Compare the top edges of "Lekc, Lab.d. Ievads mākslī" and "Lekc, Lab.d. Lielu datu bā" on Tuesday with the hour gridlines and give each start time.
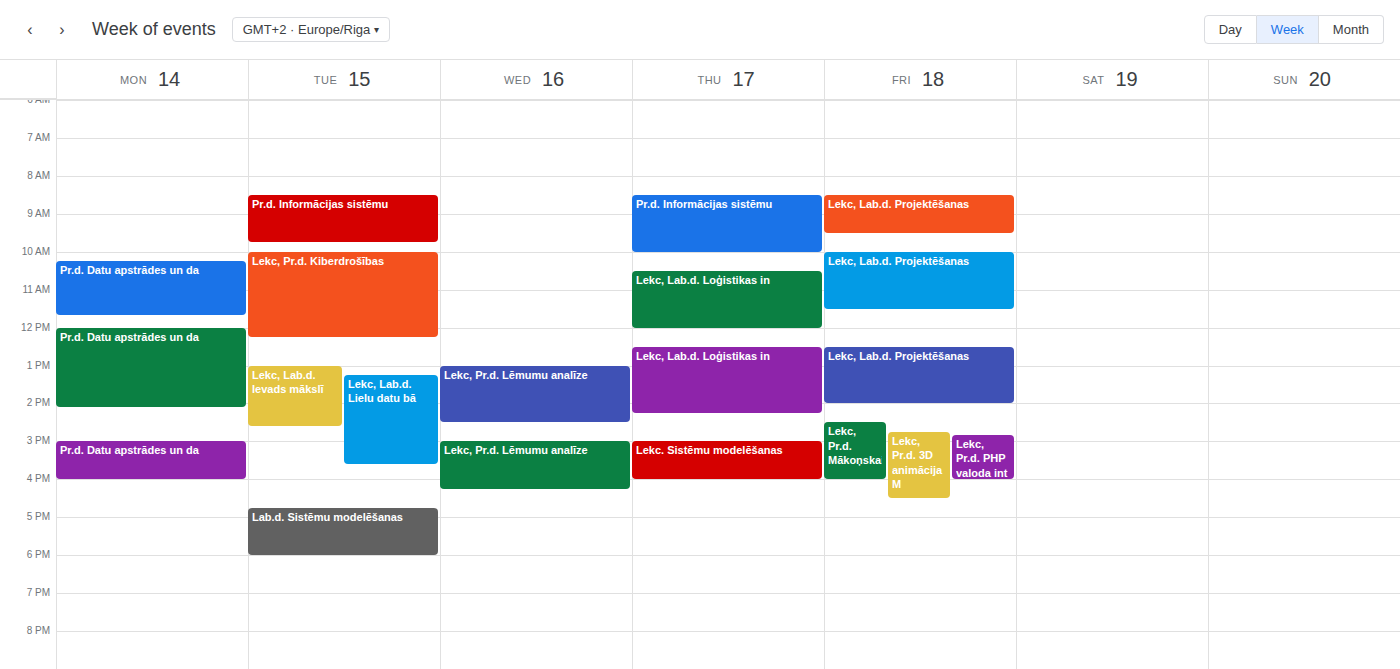
"Lekc, Lab.d. Ievads mākslī": 13:00, exactly on the 13:00 line. "Lekc, Lab.d. Lielu datu bā": 13:15, neither: a quarter of the way from the 13:00 line to the 14:00 line.